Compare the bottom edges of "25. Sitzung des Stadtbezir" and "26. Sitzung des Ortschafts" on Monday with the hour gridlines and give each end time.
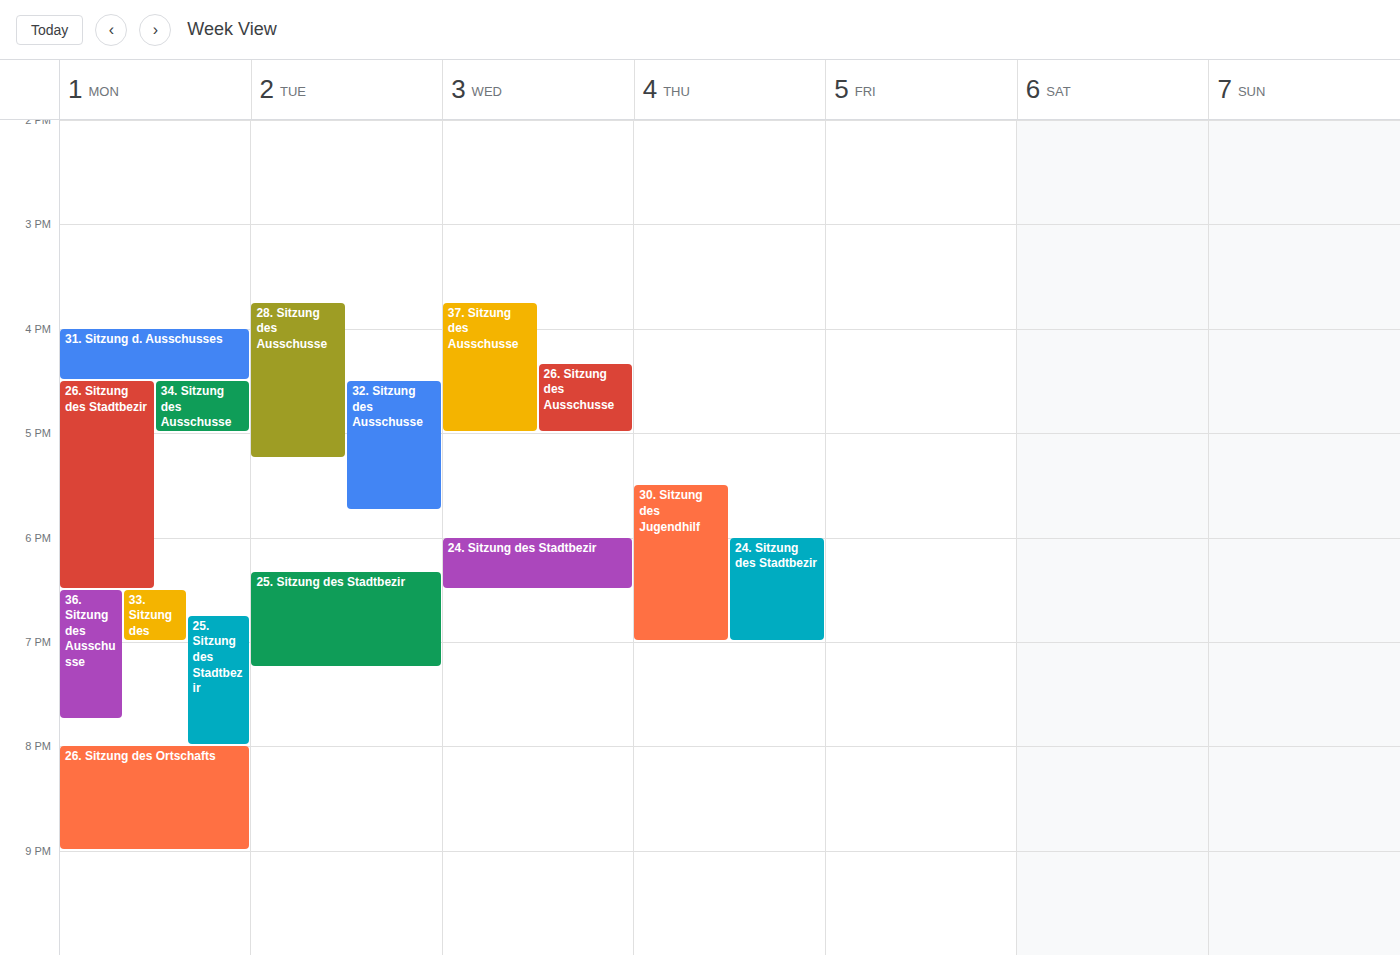
"25. Sitzung des Stadtbezir": 8:00 PM, exactly on the 8 PM line. "26. Sitzung des Ortschafts": 9:00 PM, exactly on the 9 PM line.